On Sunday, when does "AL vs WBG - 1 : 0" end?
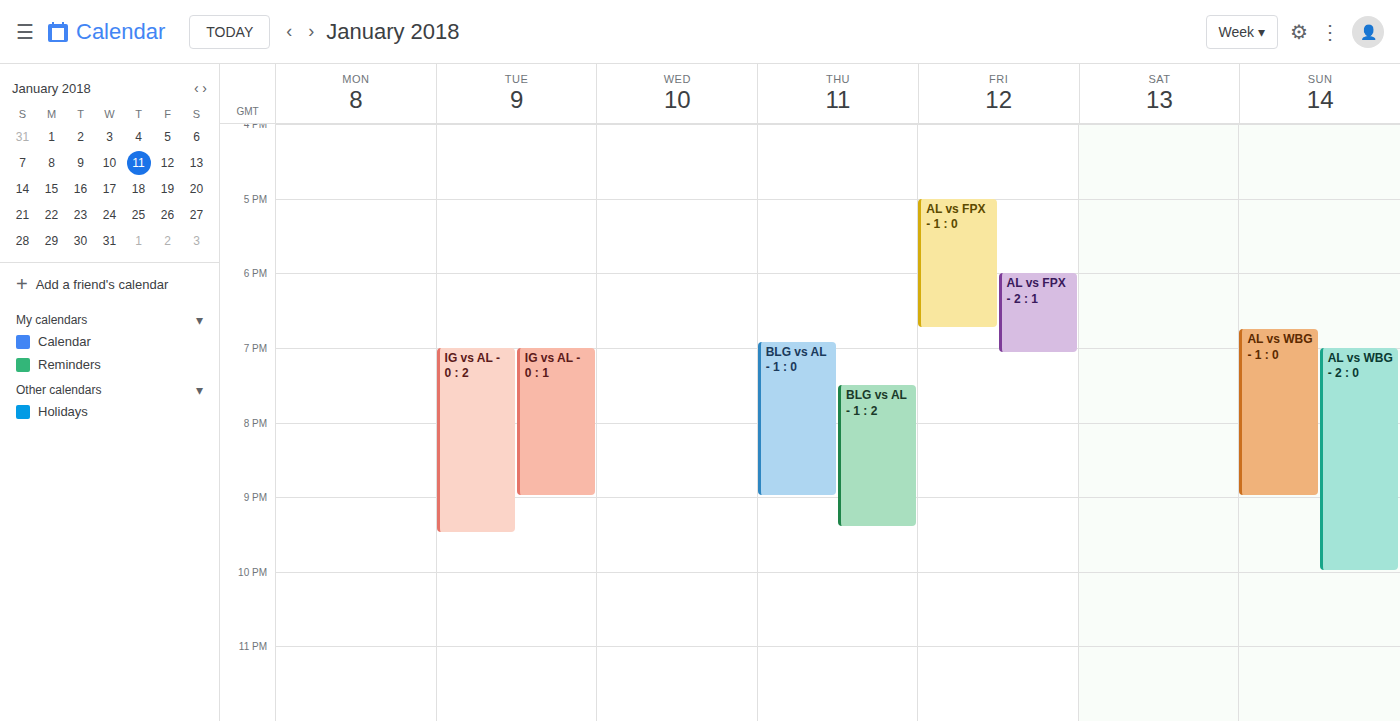
9:00 PM